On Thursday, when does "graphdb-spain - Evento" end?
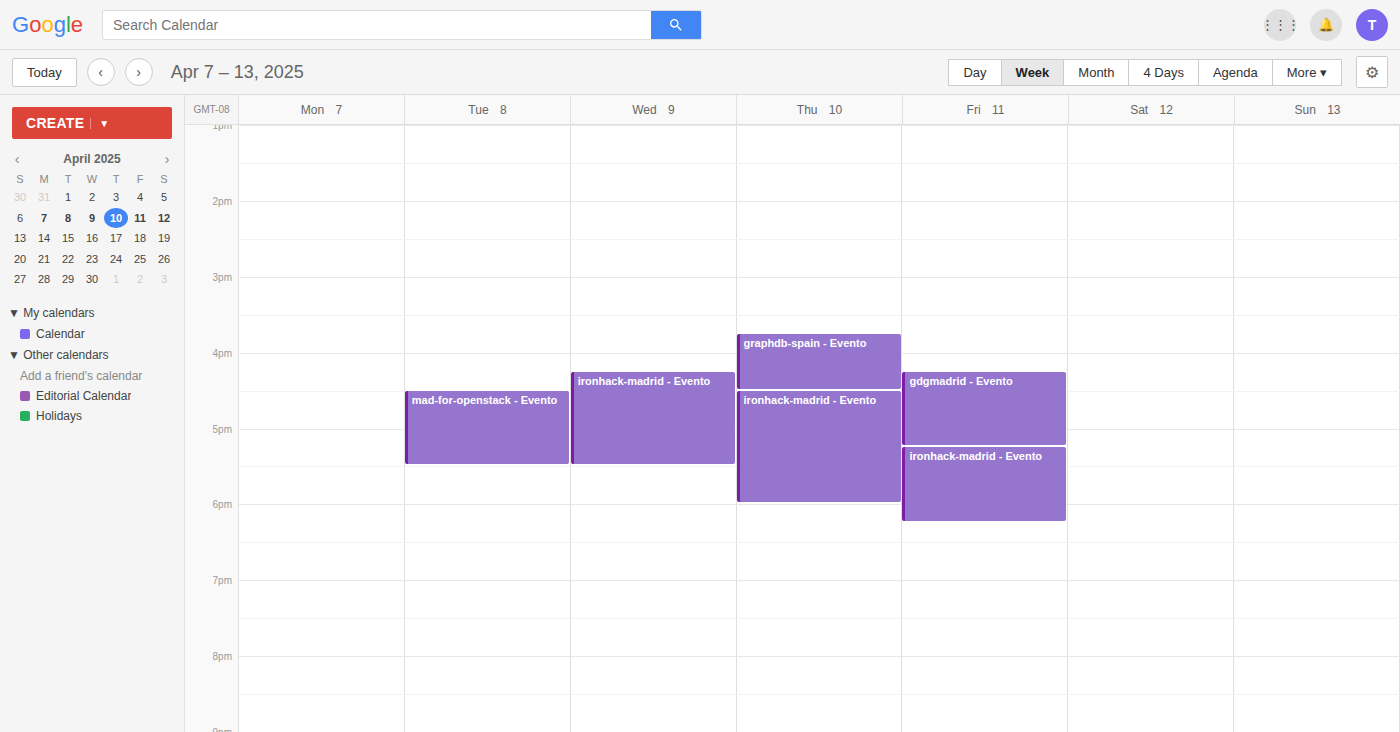
4:30 PM